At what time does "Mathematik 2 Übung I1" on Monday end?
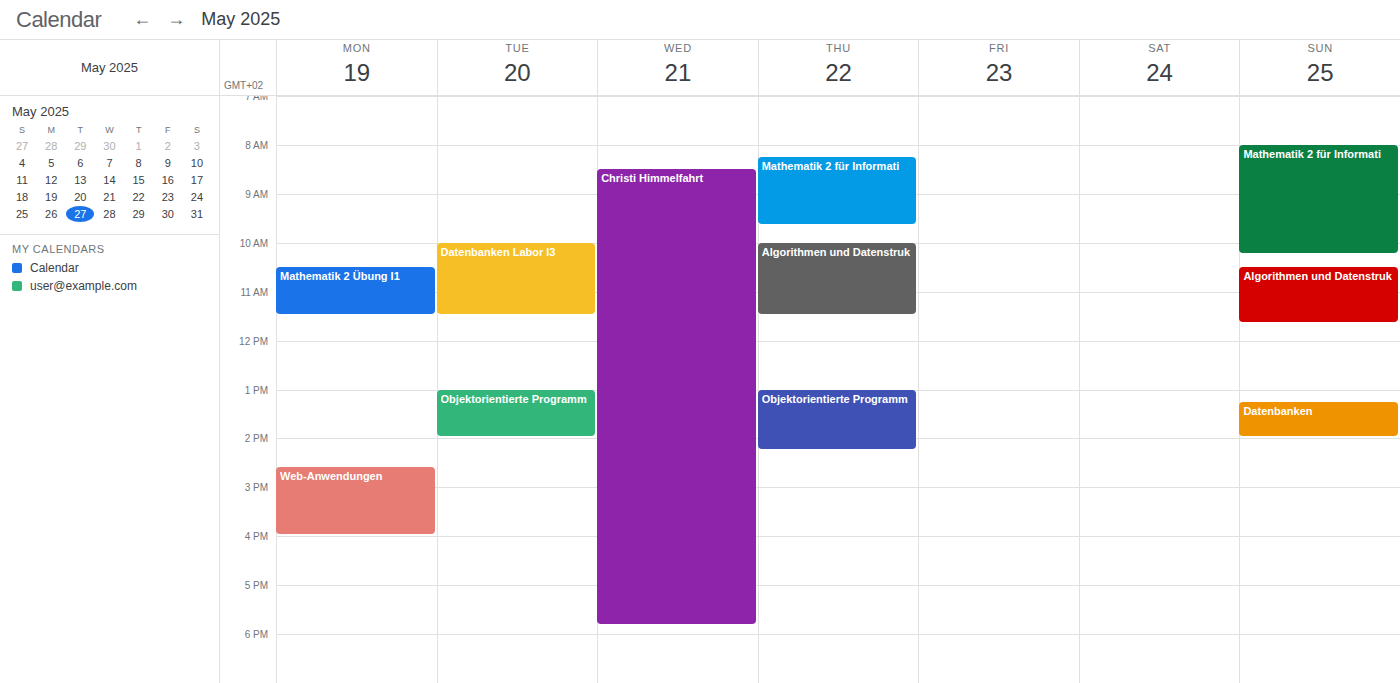
11:30 AM